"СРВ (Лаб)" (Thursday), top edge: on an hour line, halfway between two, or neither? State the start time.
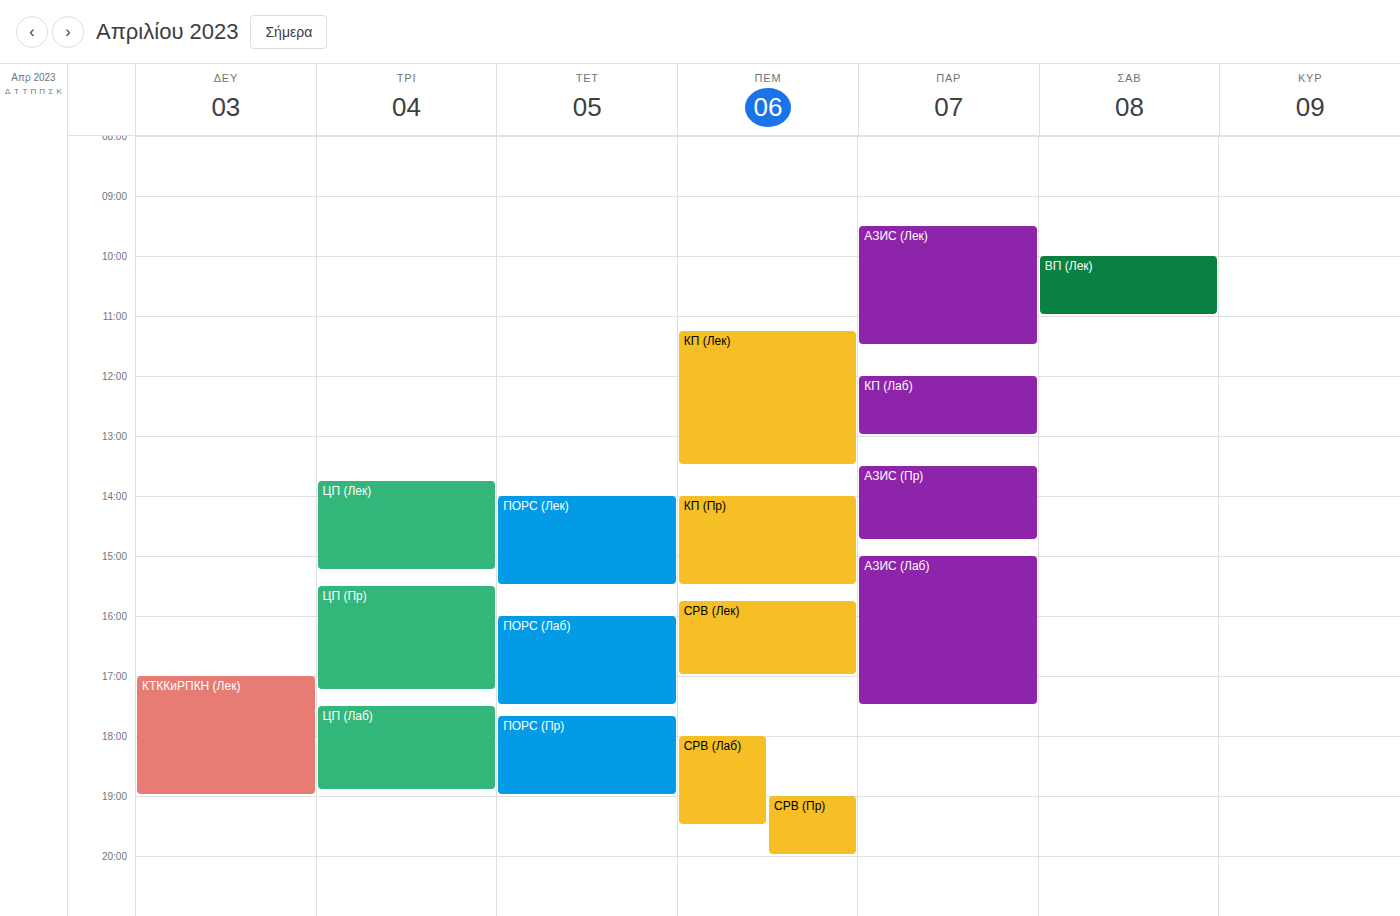
18:00 -- exactly on the 18:00 line.